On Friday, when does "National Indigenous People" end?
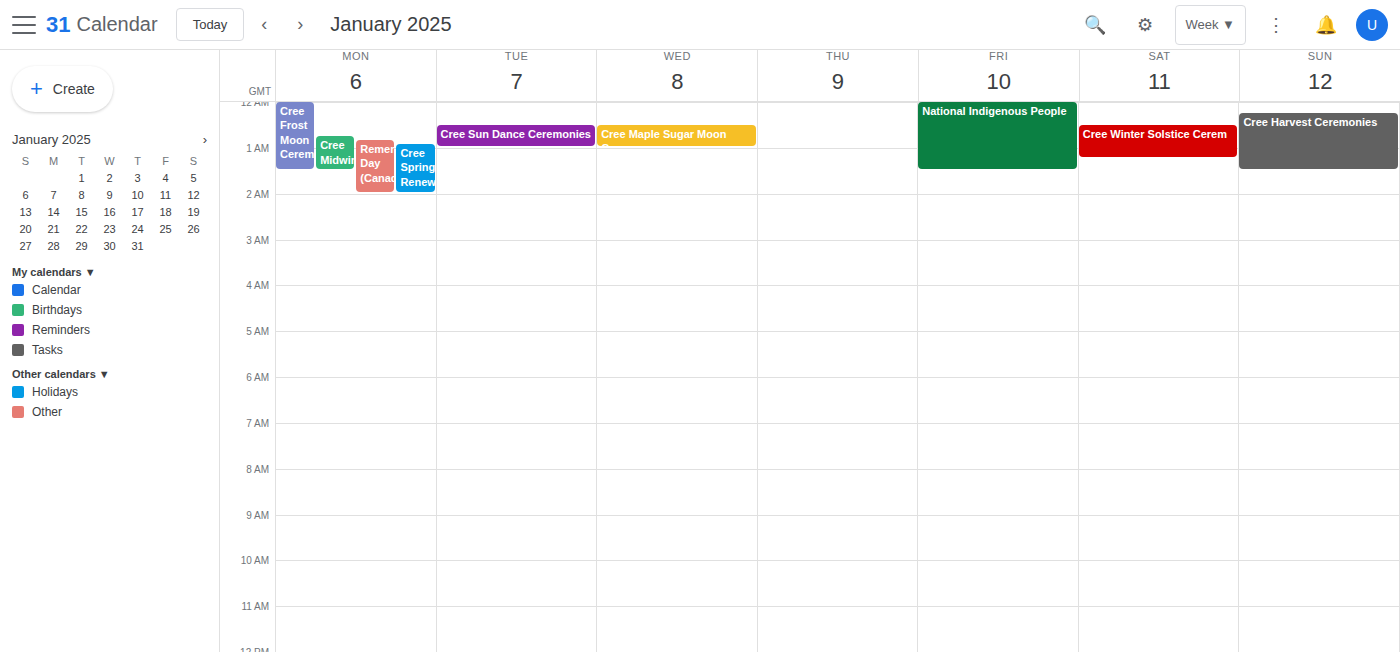
01:30